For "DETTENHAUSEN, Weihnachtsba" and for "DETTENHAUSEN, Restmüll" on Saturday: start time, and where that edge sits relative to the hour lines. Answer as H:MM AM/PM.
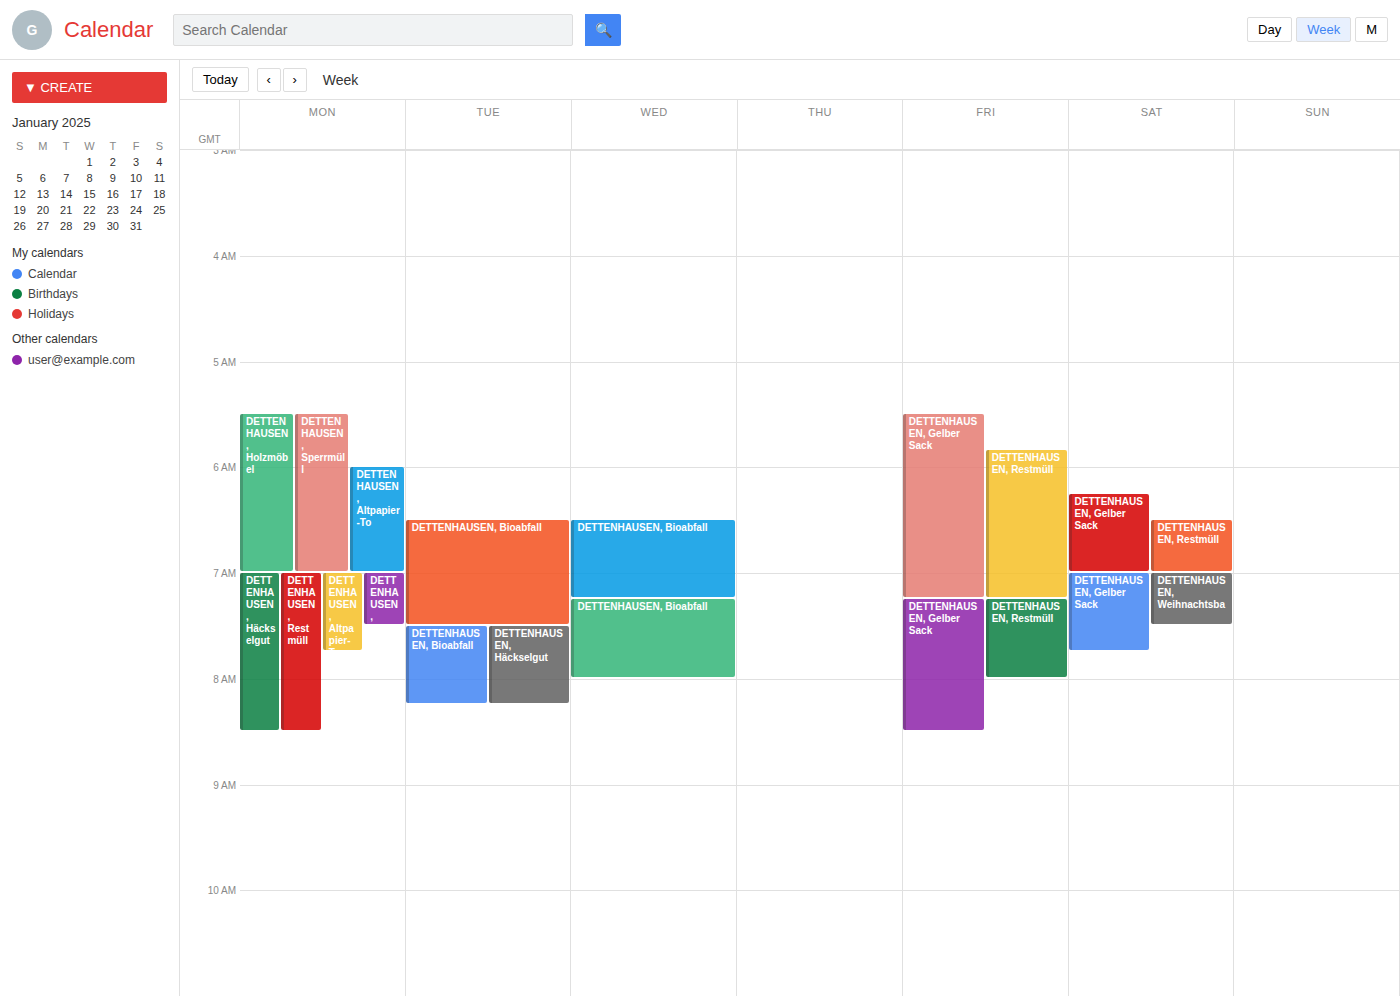
"DETTENHAUSEN, Weihnachtsba": 7:00 AM, exactly on the 7 AM line. "DETTENHAUSEN, Restmüll": 6:30 AM, halfway between the 6 AM and 7 AM lines.